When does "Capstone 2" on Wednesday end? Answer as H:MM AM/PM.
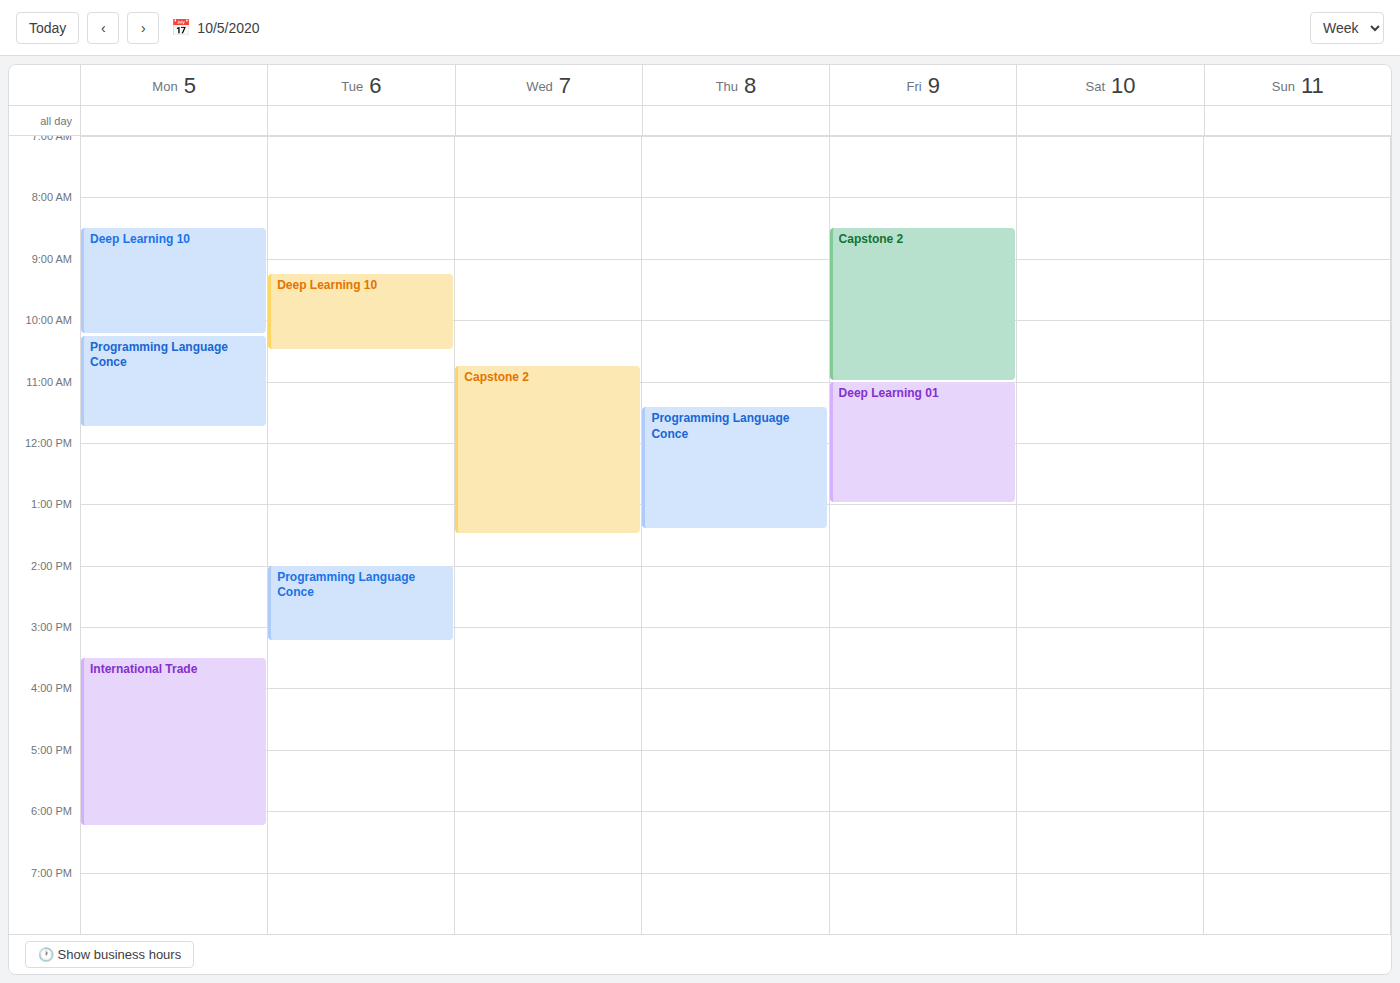
1:30 PM